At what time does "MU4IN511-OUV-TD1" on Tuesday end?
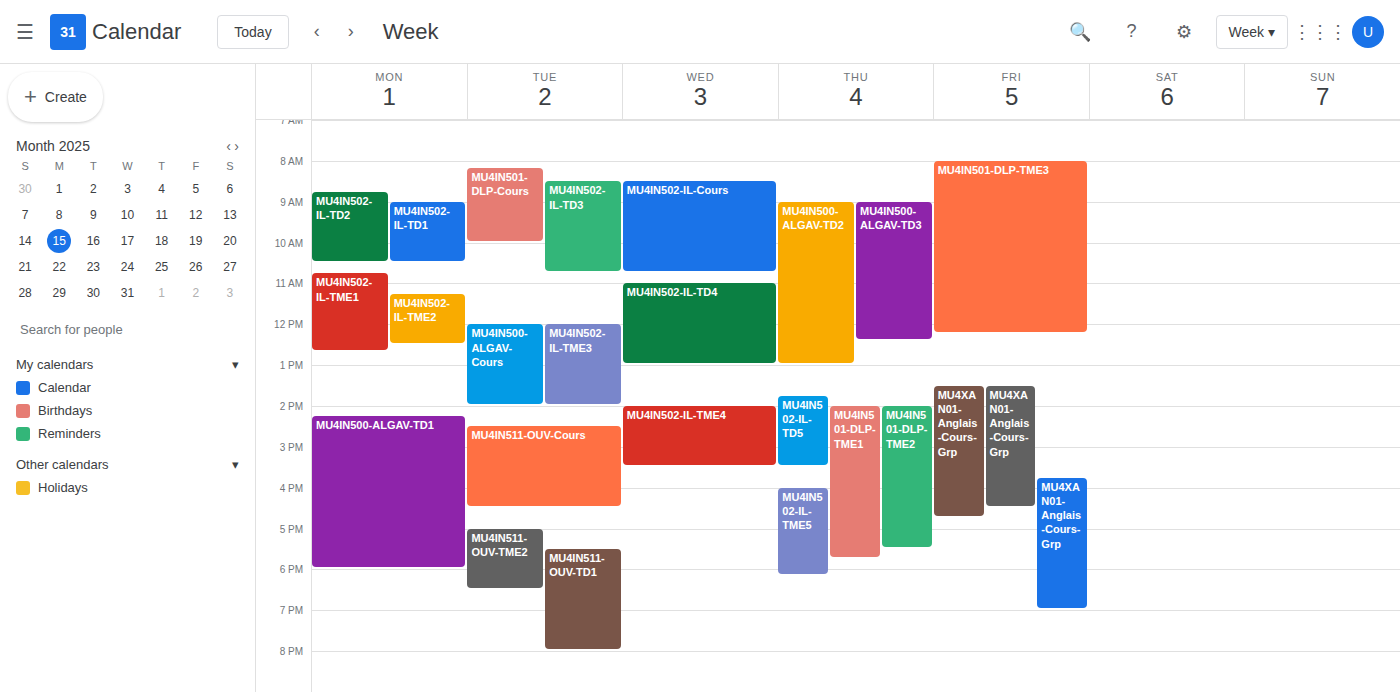
8:00 PM